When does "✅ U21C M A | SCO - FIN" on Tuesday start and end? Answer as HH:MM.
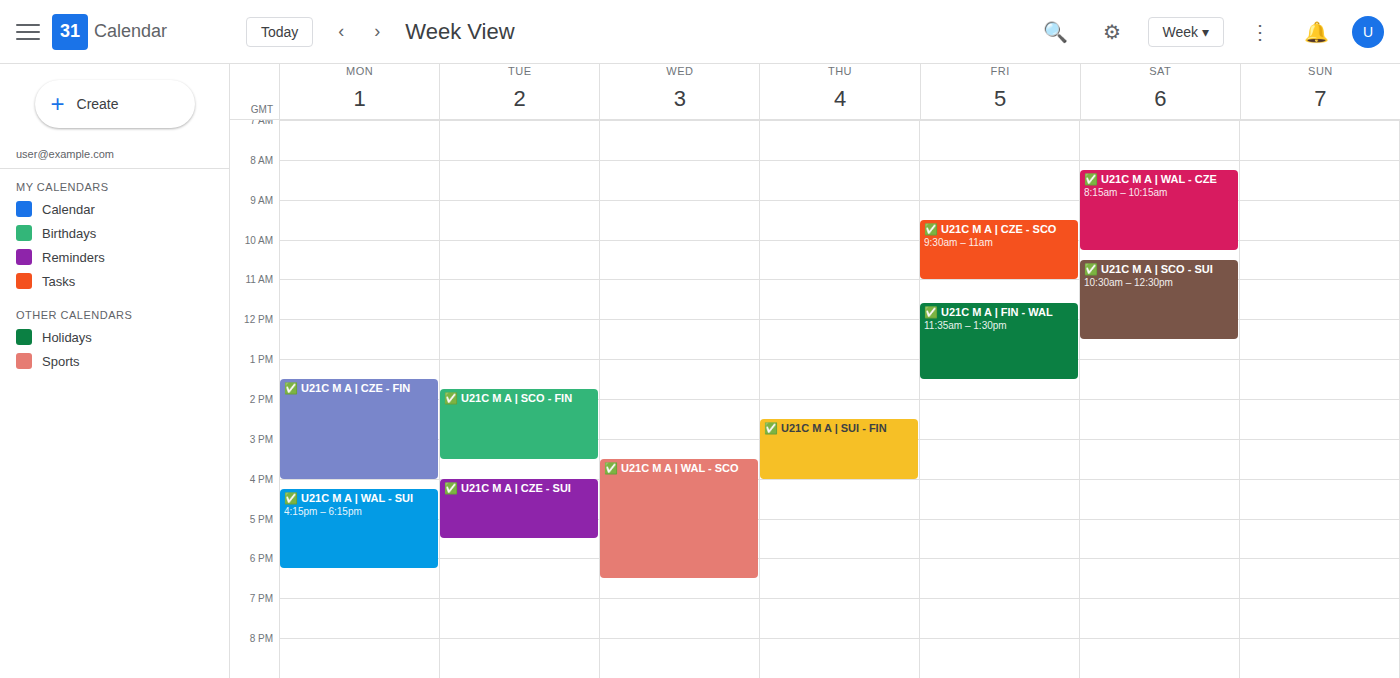
13:45 to 15:30